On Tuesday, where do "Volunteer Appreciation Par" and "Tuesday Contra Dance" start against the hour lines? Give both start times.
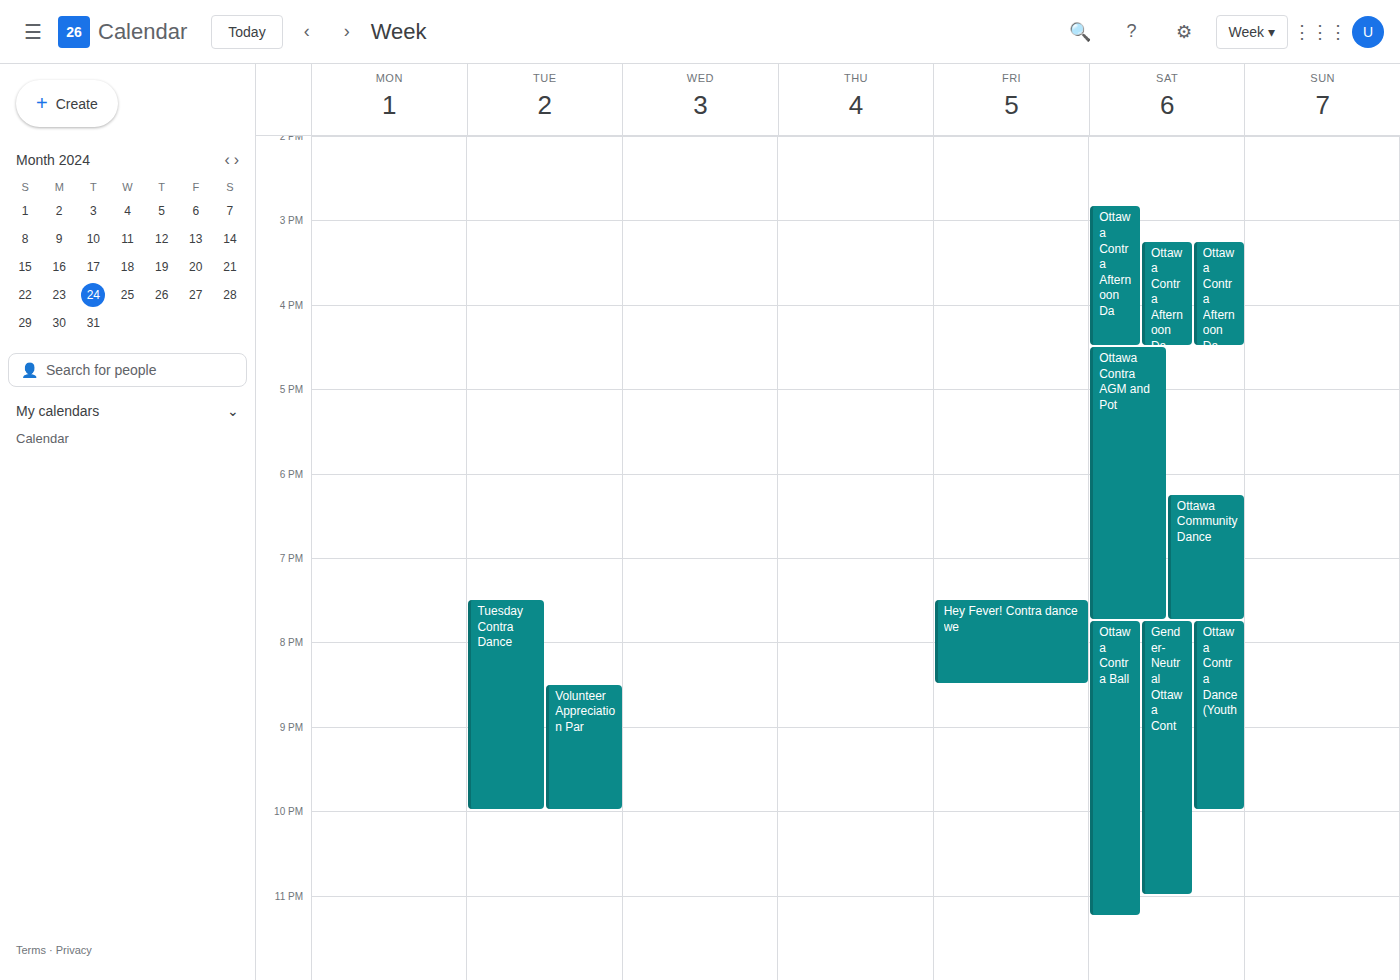
"Volunteer Appreciation Par": 20:30, halfway between the 20:00 and 21:00 lines. "Tuesday Contra Dance": 19:30, halfway between the 19:00 and 20:00 lines.